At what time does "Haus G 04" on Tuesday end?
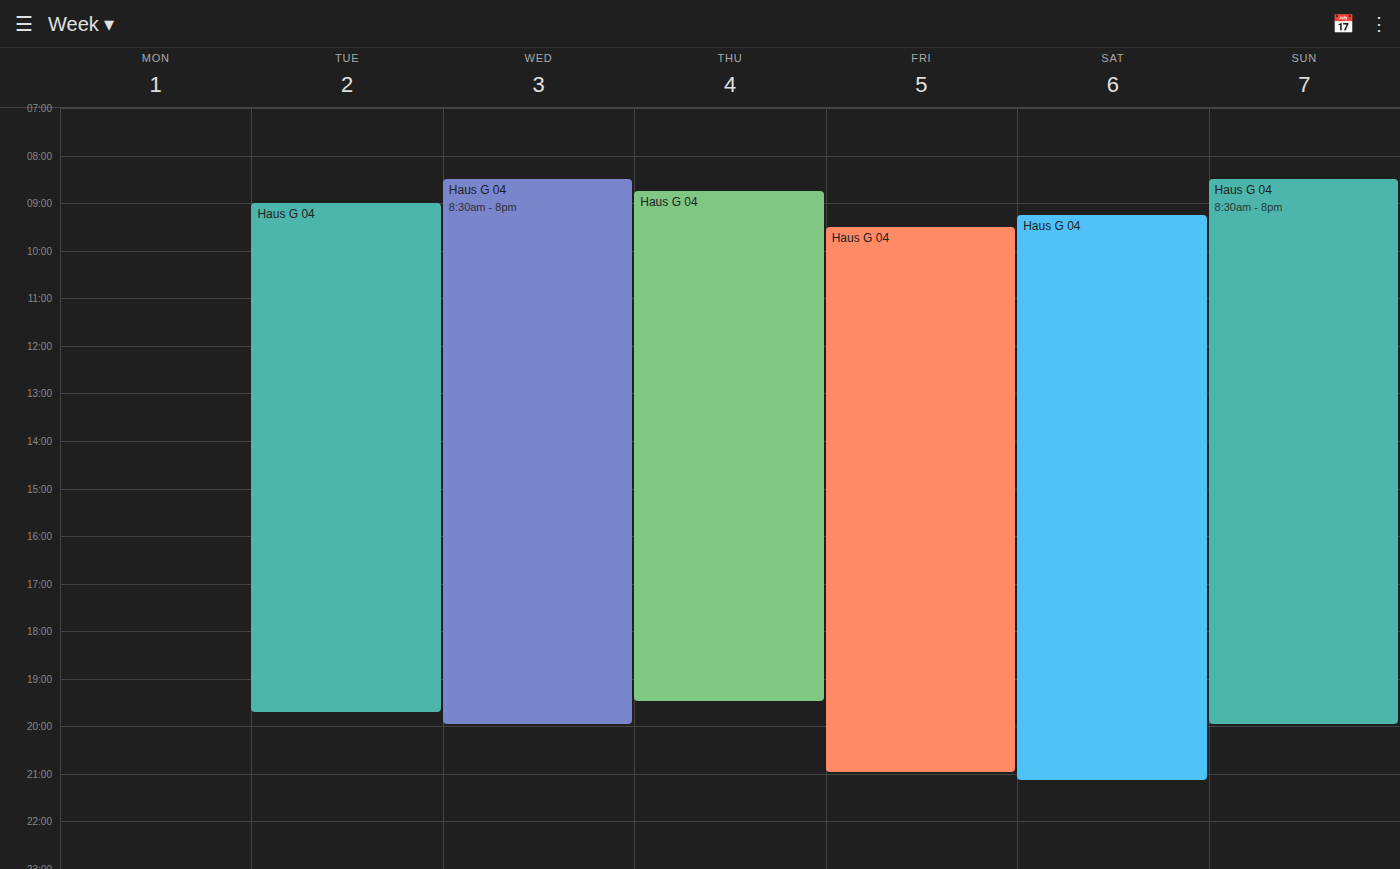
7:45 PM